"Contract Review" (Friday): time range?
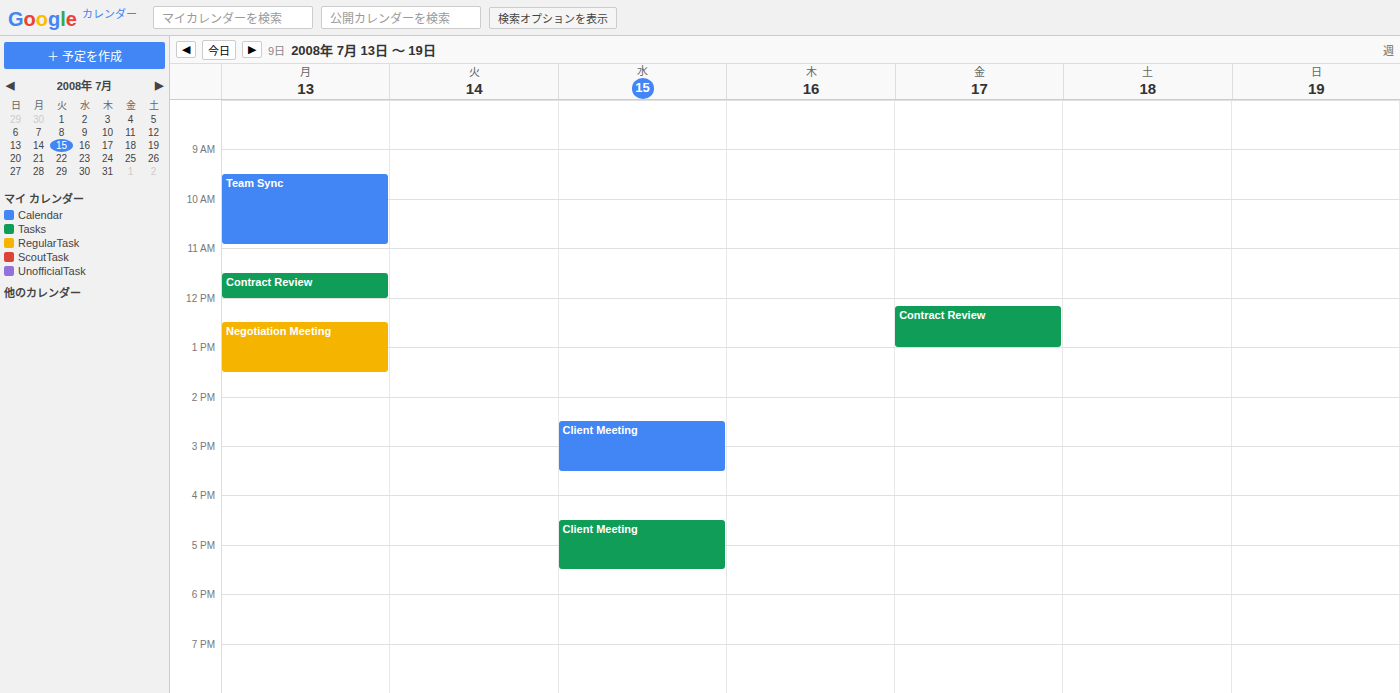
12:10 PM to 1:00 PM